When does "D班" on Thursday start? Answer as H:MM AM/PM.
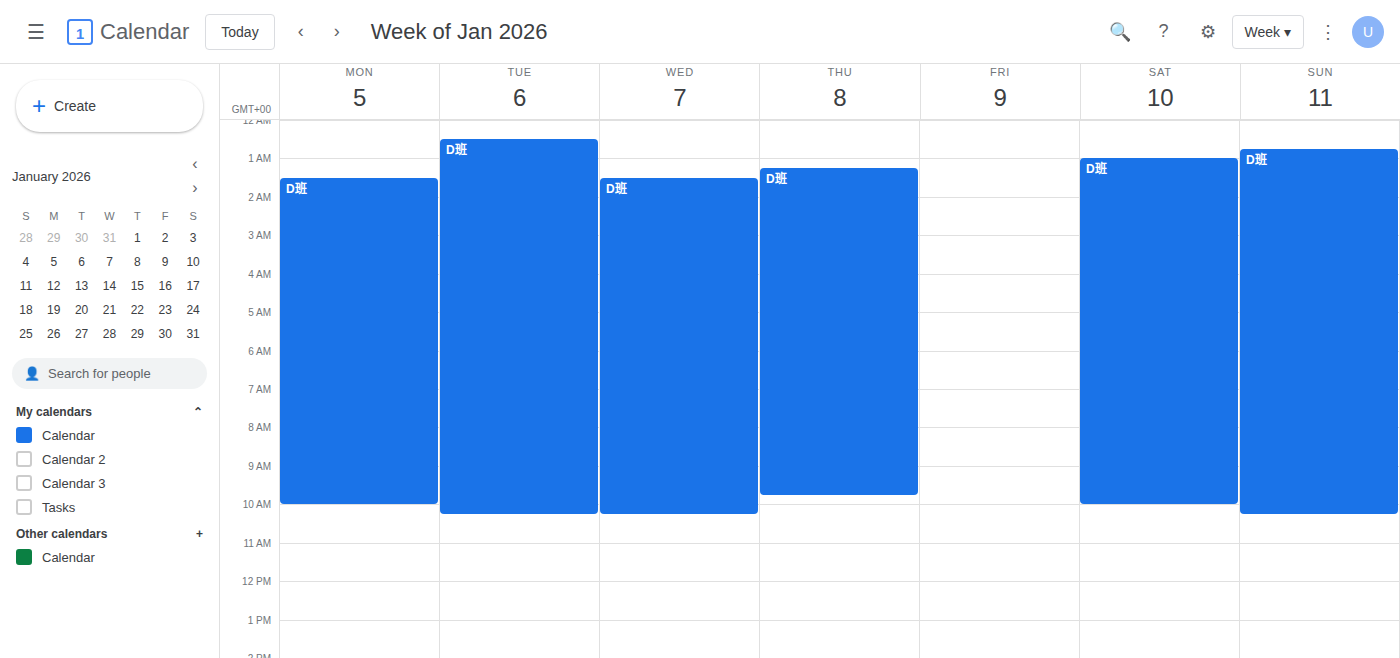
1:15 AM